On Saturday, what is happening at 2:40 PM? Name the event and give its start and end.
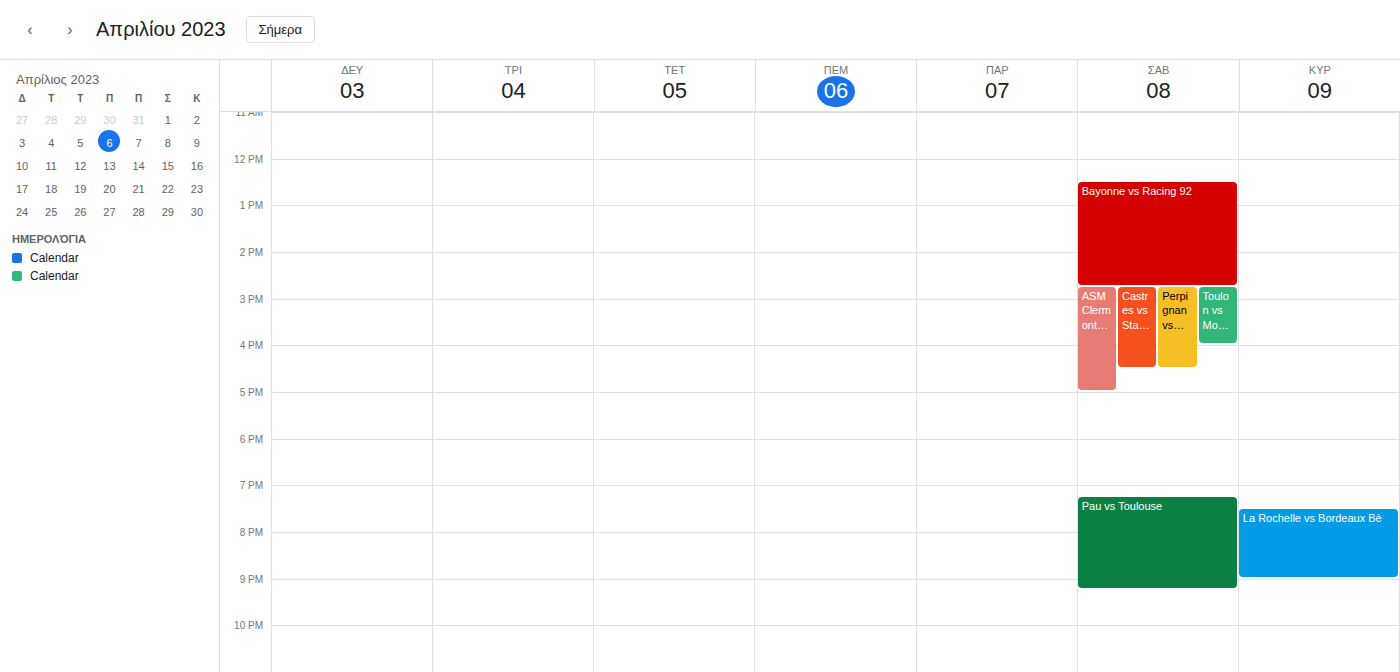
"Bayonne vs Racing 92", 12:30 PM to 2:45 PM